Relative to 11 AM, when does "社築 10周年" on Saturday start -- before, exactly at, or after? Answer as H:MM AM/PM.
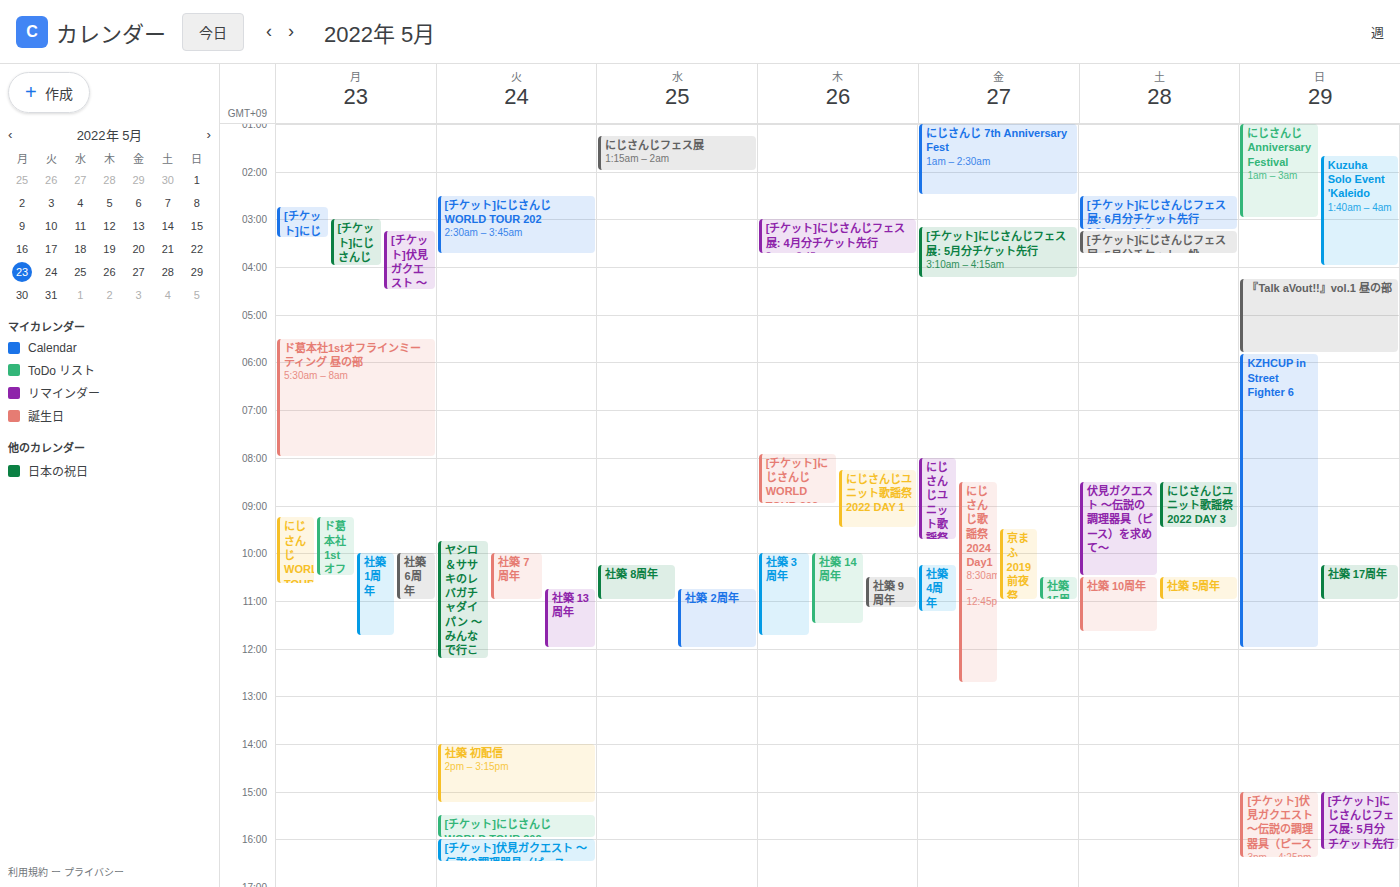
10:30 AM -- before 11 AM, 30 minutes above the 11 AM line.